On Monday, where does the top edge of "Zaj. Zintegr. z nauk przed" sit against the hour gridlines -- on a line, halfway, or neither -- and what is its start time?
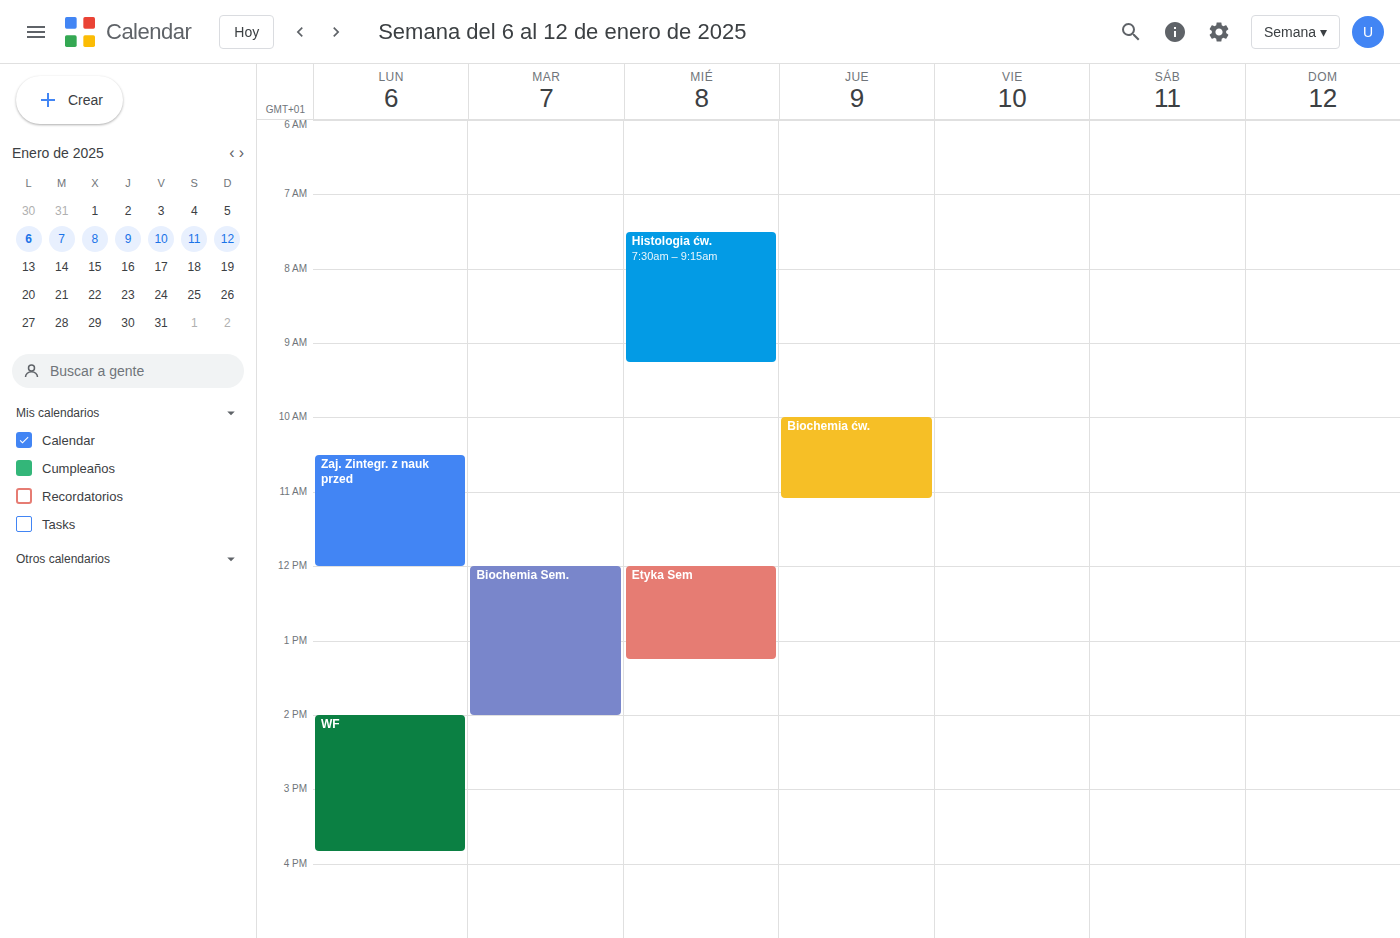
10:30 AM -- halfway between the 10 AM and 11 AM lines.